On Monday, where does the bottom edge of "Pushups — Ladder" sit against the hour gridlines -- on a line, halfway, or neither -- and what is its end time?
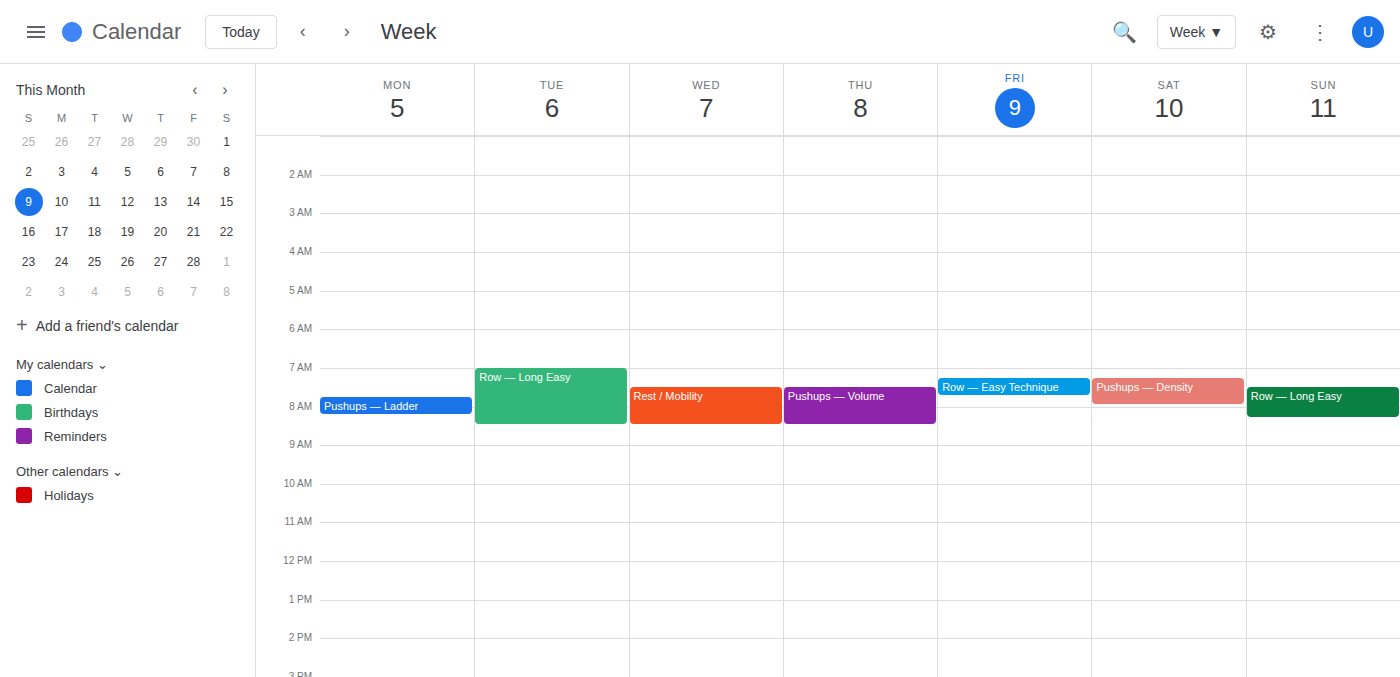
8:15 AM -- neither: a quarter of the way from the 8 AM line to the 9 AM line.